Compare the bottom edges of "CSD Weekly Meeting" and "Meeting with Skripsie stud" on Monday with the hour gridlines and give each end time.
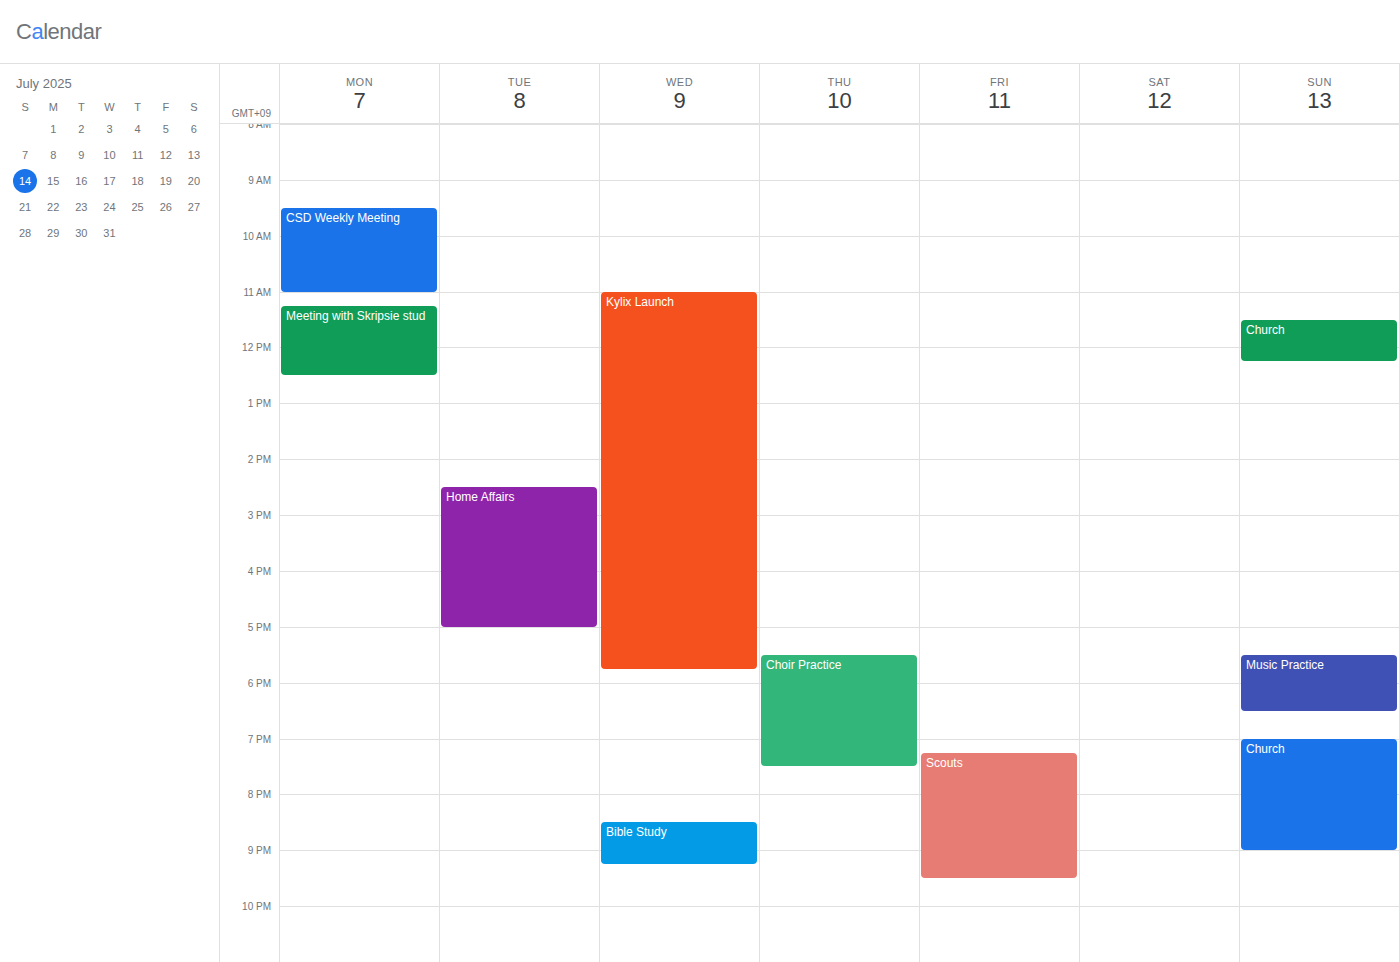
"CSD Weekly Meeting": 11:00 AM, exactly on the 11 AM line. "Meeting with Skripsie stud": 12:30 PM, halfway between the 12 PM and 1 PM lines.